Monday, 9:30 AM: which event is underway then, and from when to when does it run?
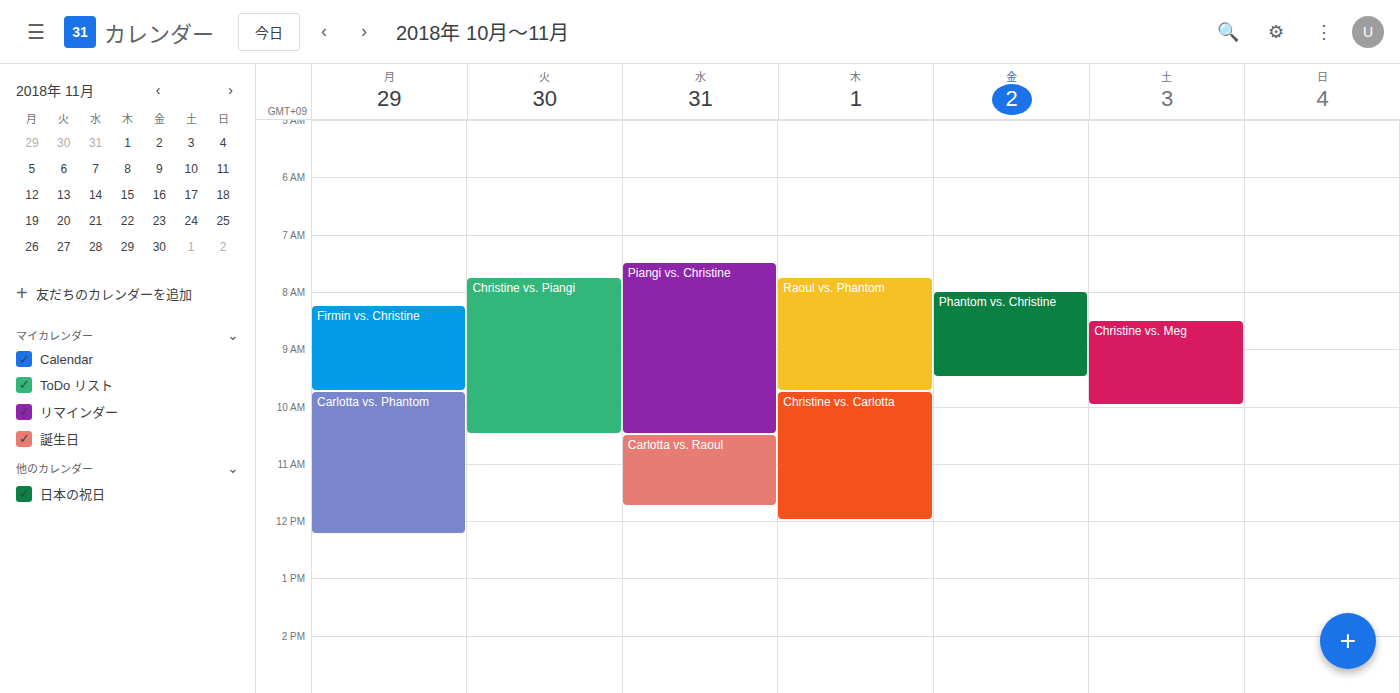
"Firmin vs. Christine", 8:15 AM to 9:45 AM